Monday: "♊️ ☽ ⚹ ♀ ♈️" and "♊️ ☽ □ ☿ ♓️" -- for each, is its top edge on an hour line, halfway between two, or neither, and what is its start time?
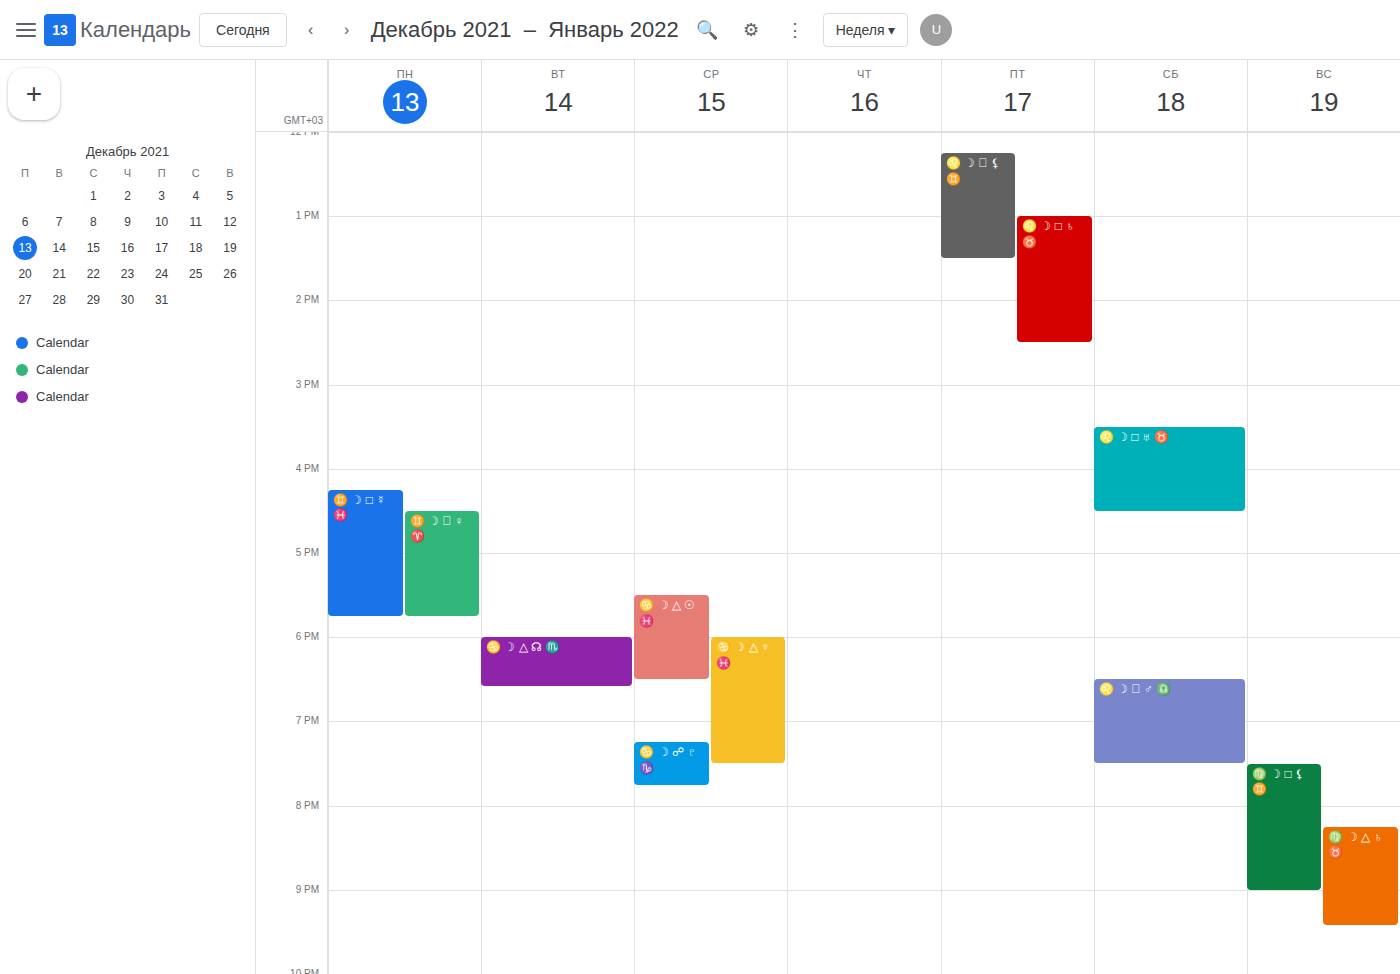
"♊️ ☽ ⚹ ♀ ♈️": 4:30 PM, halfway between the 4 PM and 5 PM lines. "♊️ ☽ □ ☿ ♓️": 4:15 PM, neither: a quarter of the way from the 4 PM line to the 5 PM line.